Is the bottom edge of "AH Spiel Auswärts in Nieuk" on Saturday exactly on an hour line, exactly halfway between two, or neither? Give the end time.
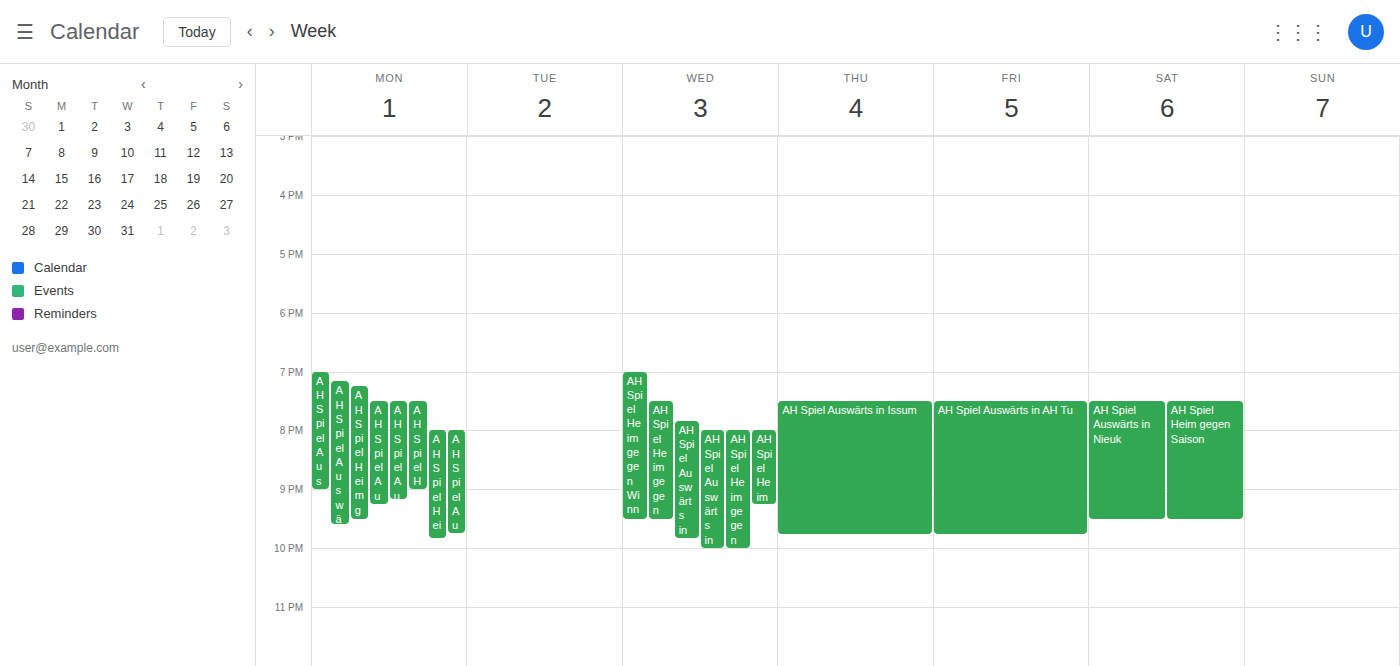
21:30 -- halfway between the 21:00 and 22:00 lines.